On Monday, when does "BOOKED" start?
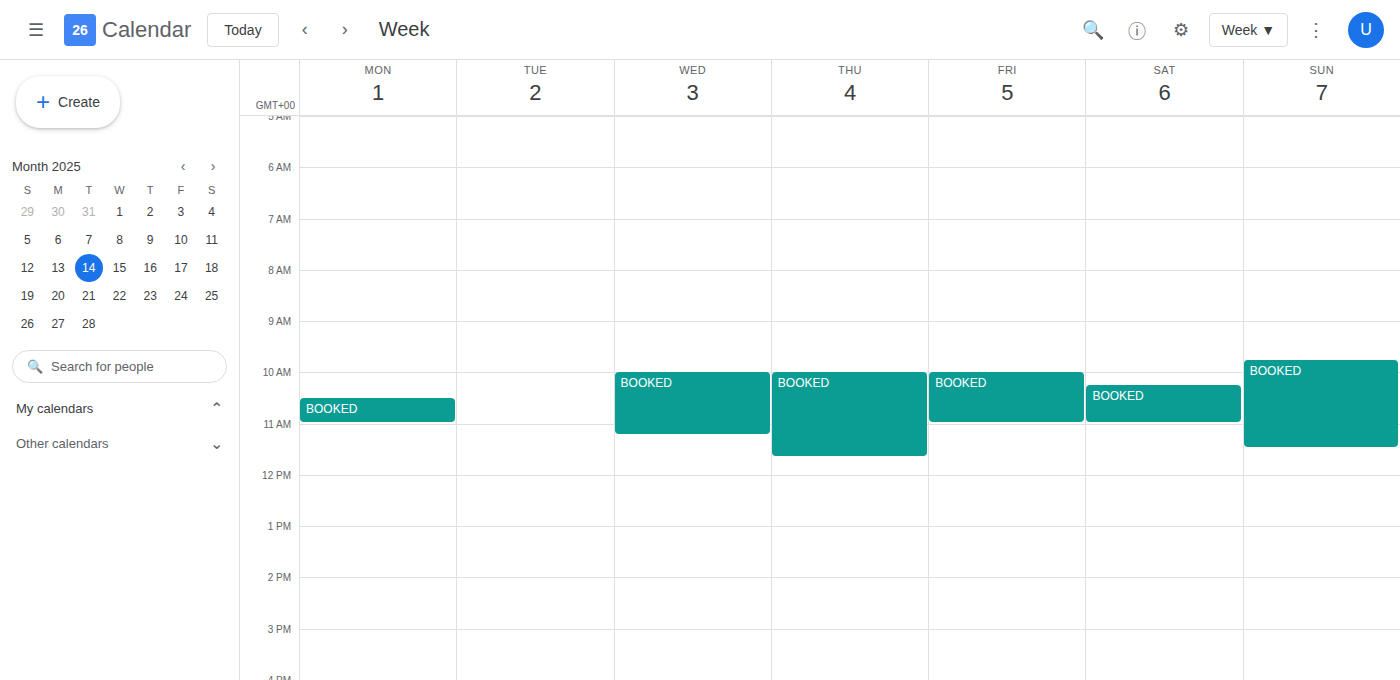
10:30 AM